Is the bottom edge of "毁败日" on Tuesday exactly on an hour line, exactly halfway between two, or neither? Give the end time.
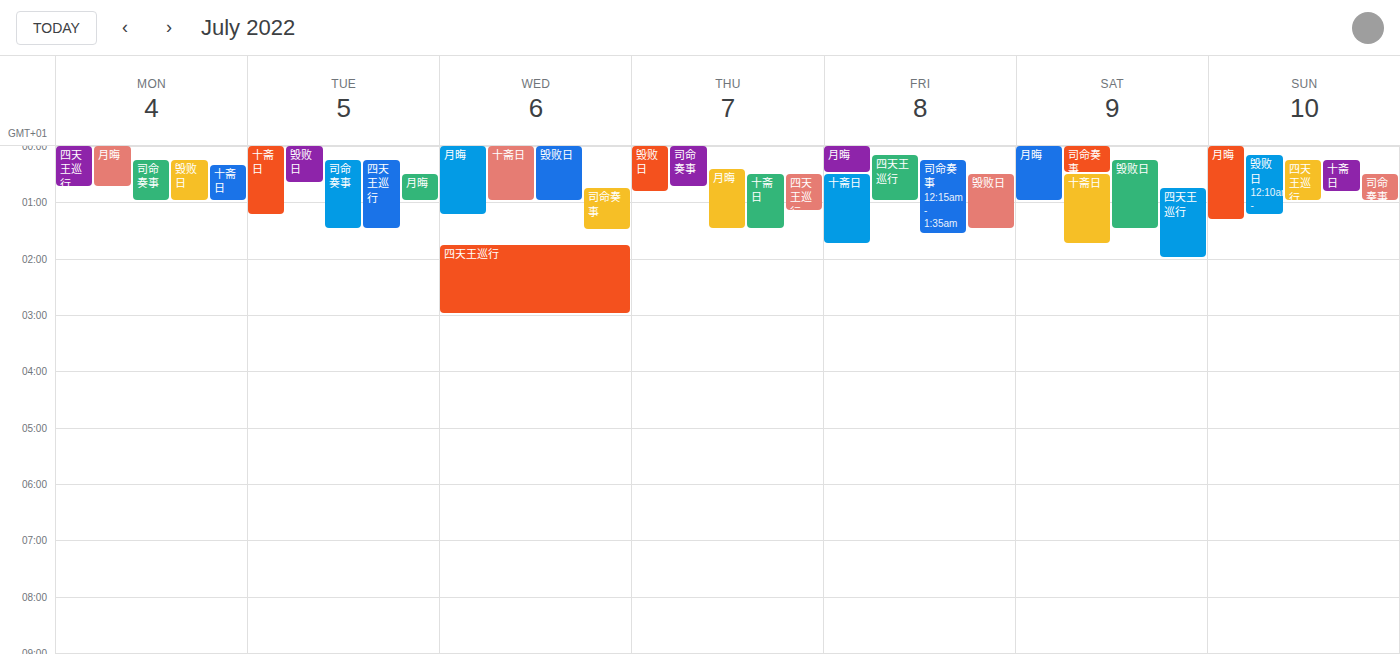
12:40 AM -- neither: 40 minutes below the 12 AM line and 20 minutes above the 1 AM line.